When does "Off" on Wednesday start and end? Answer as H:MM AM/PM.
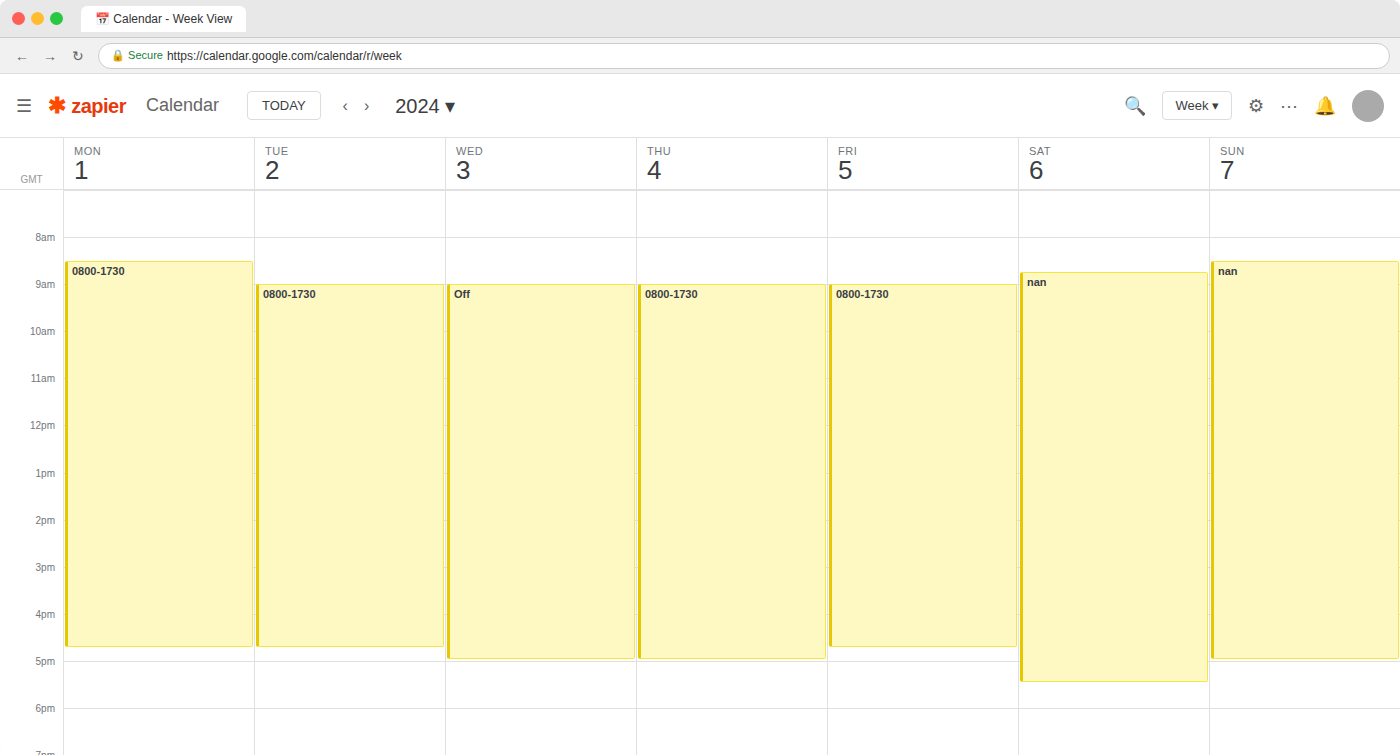
9:00 AM to 5:00 PM